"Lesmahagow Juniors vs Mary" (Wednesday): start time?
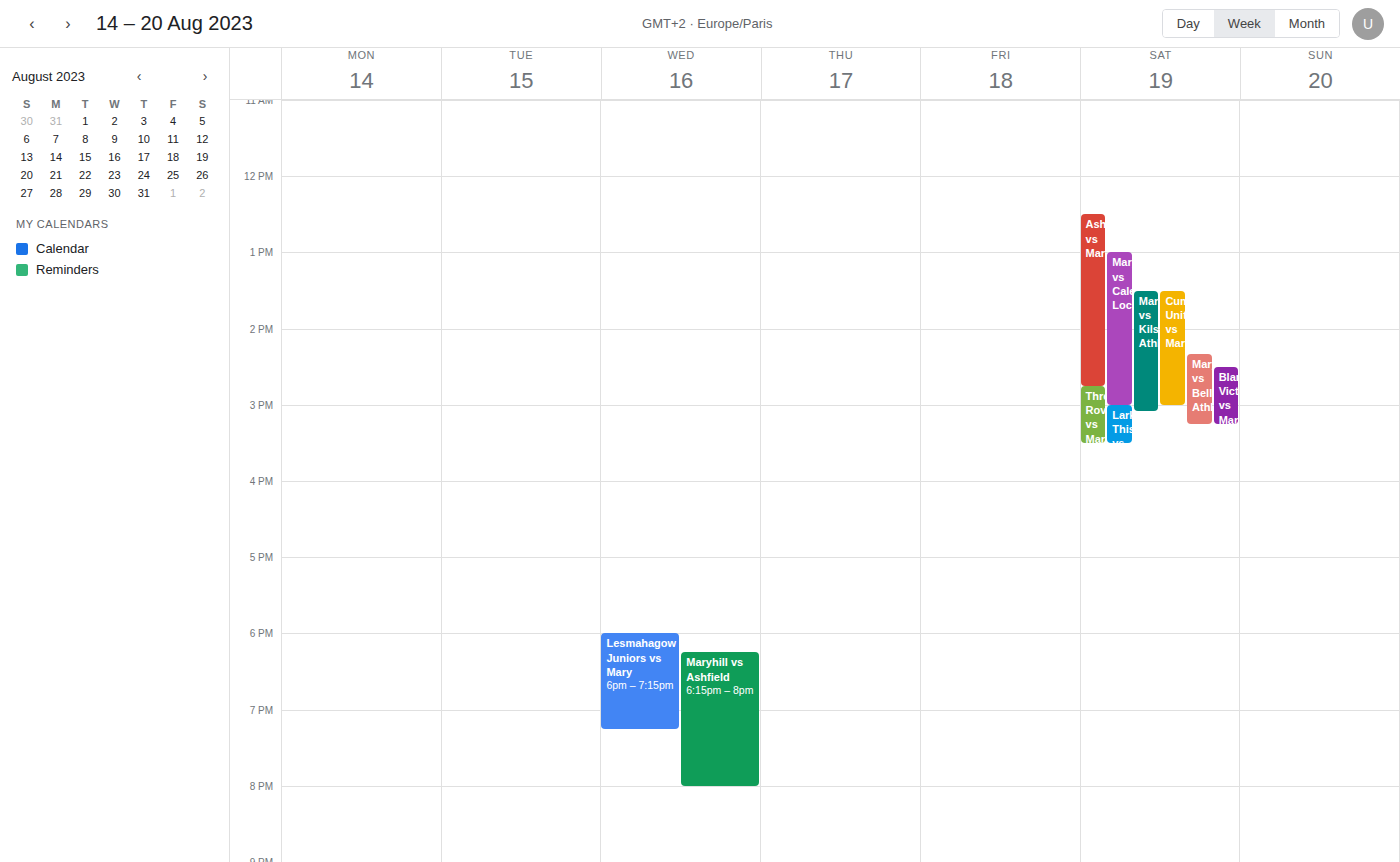
6:00 PM